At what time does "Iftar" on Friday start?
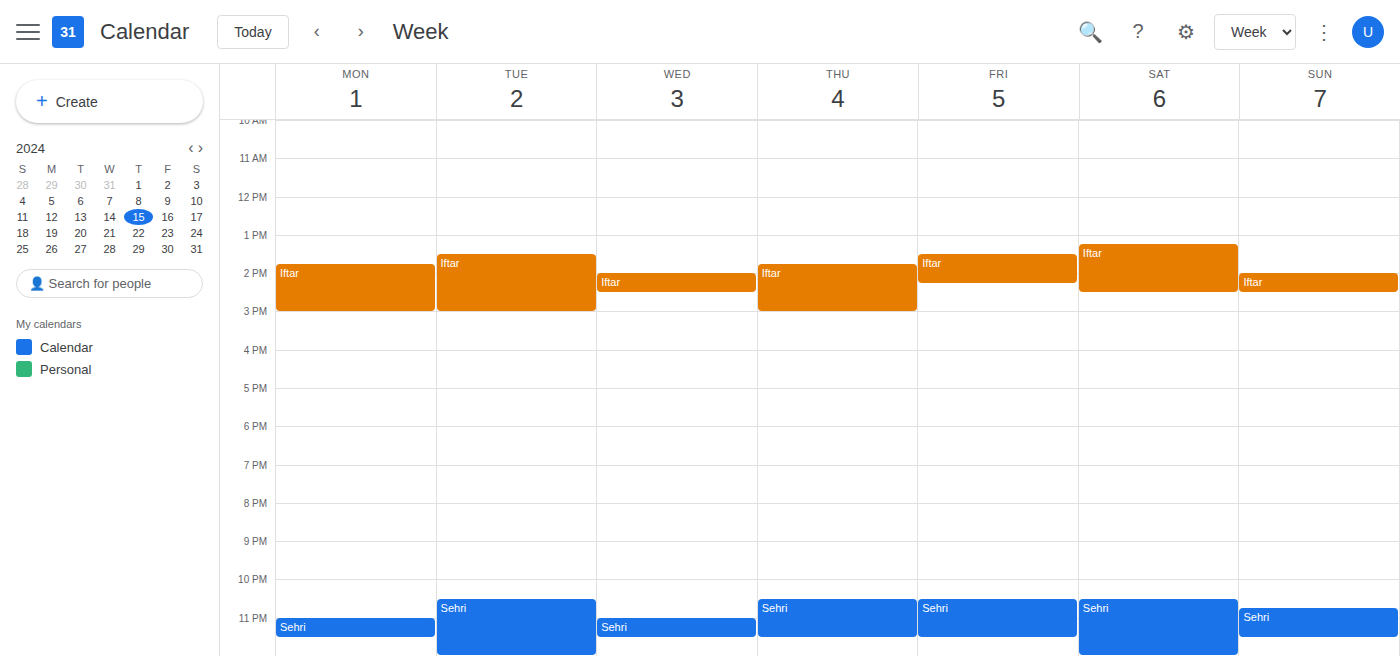
1:30 PM